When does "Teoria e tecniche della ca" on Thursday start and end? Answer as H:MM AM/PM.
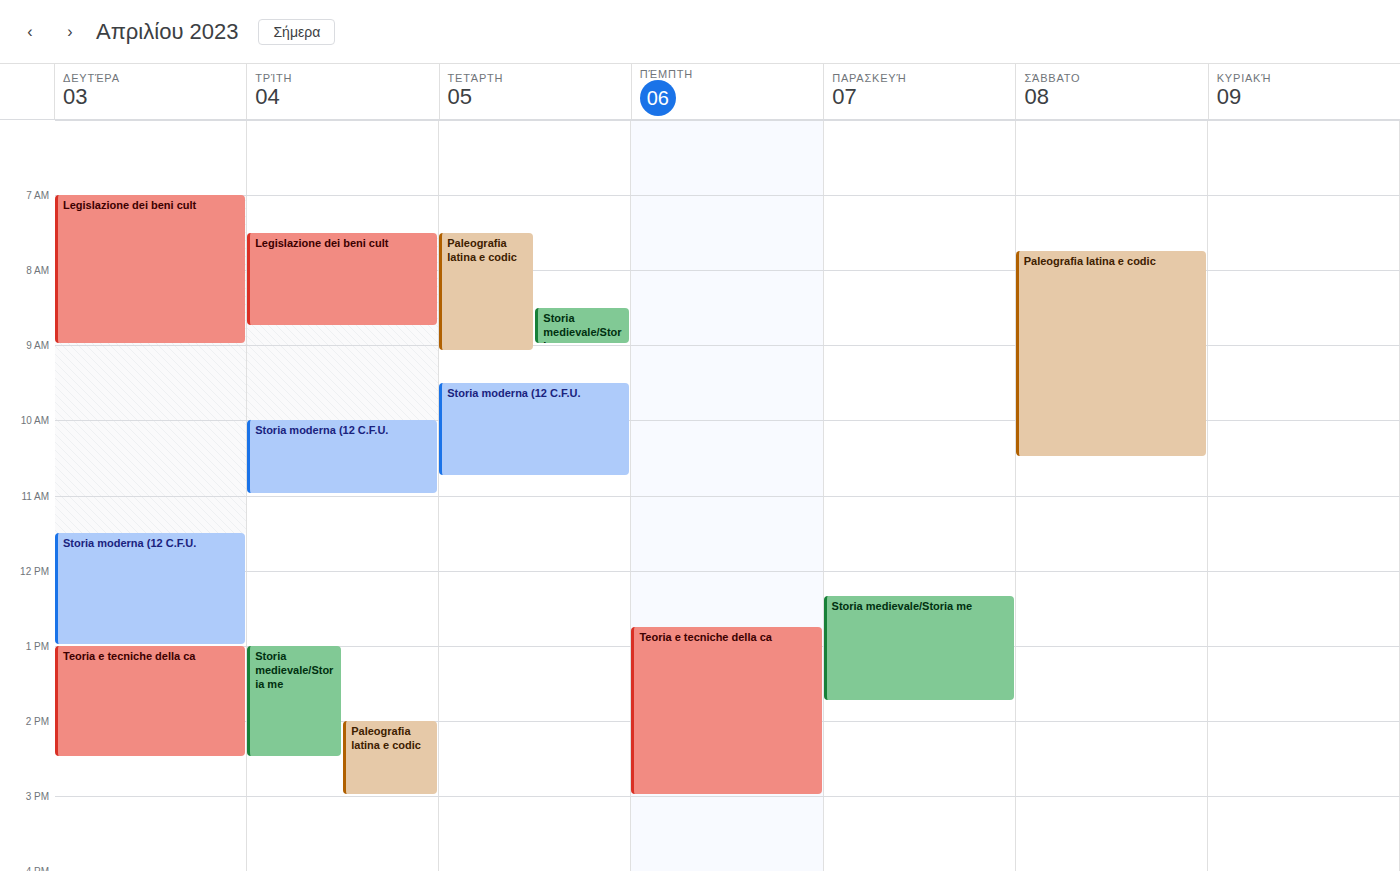
12:45 PM to 3:00 PM